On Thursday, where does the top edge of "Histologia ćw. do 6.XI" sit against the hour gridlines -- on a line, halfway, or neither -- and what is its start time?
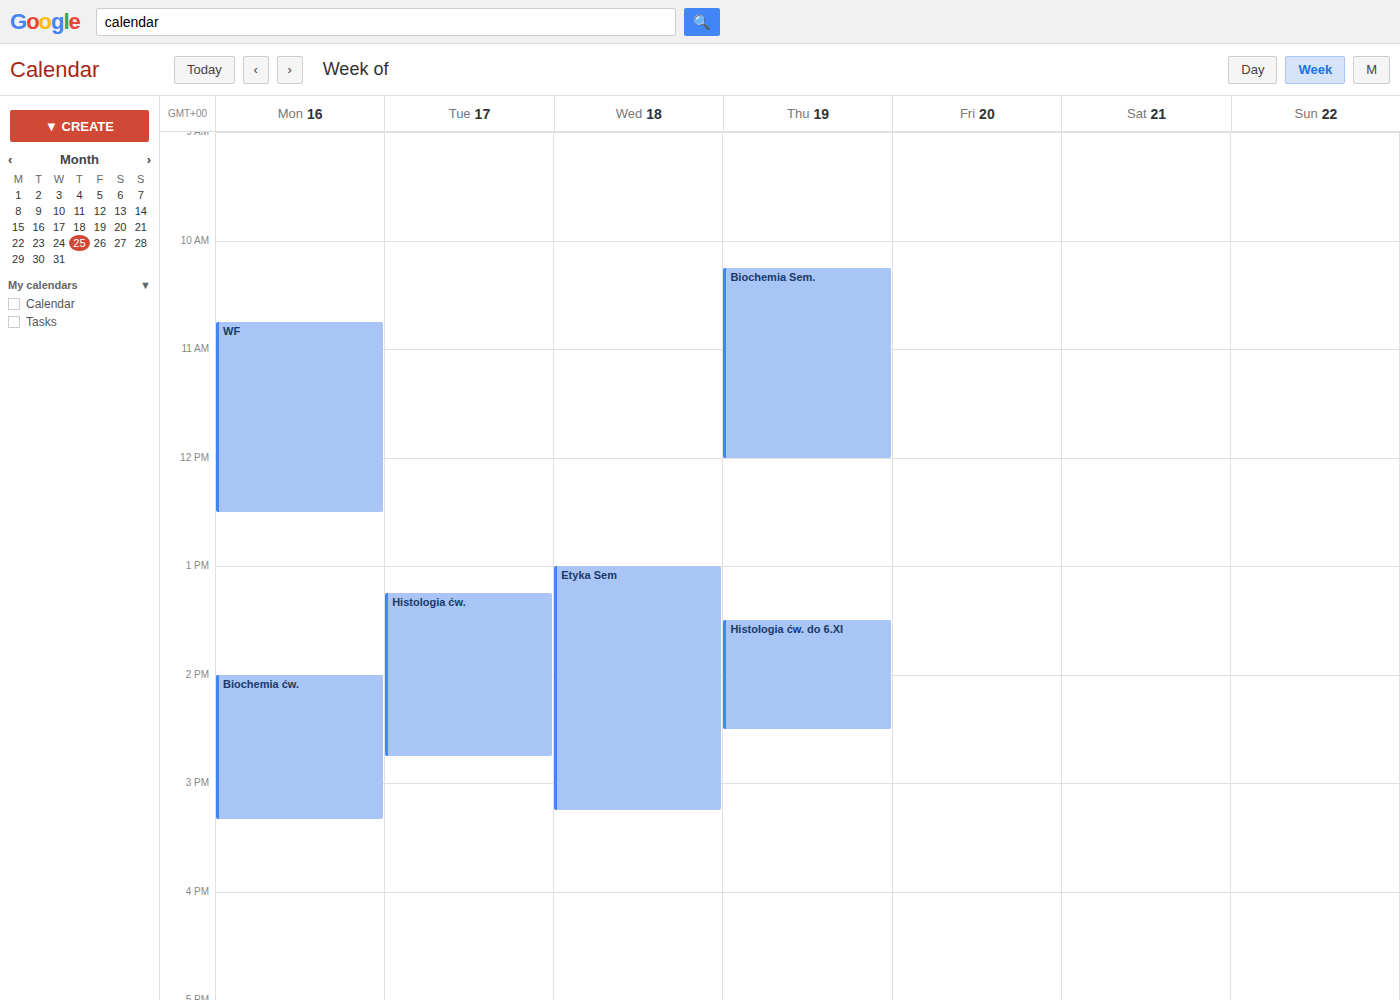
1:30 PM -- halfway between the 1 PM and 2 PM lines.